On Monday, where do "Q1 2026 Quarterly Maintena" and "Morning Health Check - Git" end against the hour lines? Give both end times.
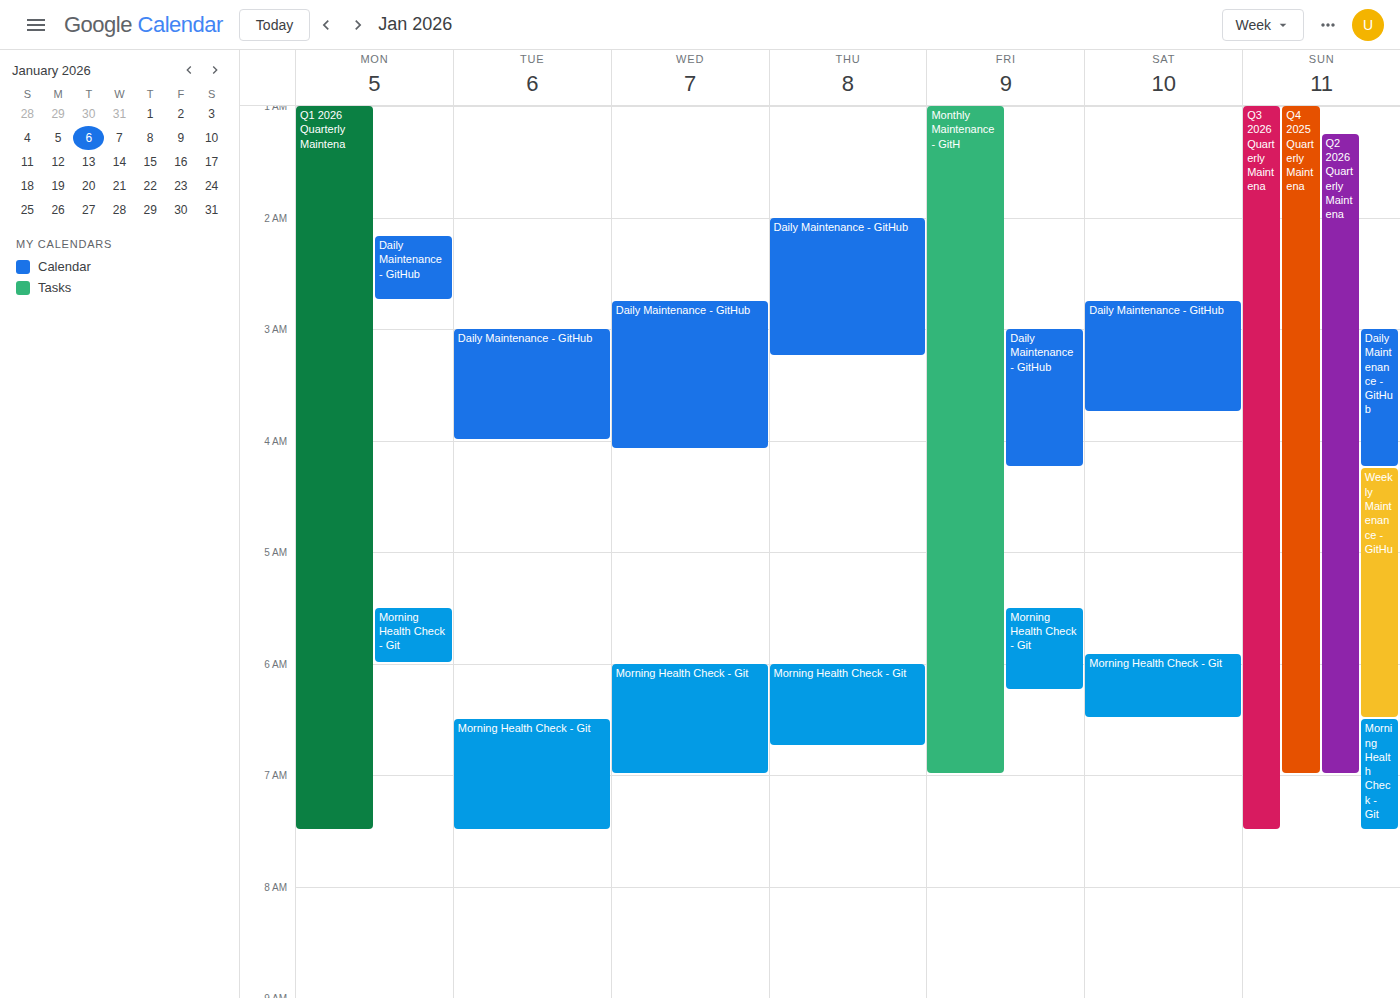
"Q1 2026 Quarterly Maintena": 7:30 AM, halfway between the 7 AM and 8 AM lines. "Morning Health Check - Git": 6:00 AM, exactly on the 6 AM line.